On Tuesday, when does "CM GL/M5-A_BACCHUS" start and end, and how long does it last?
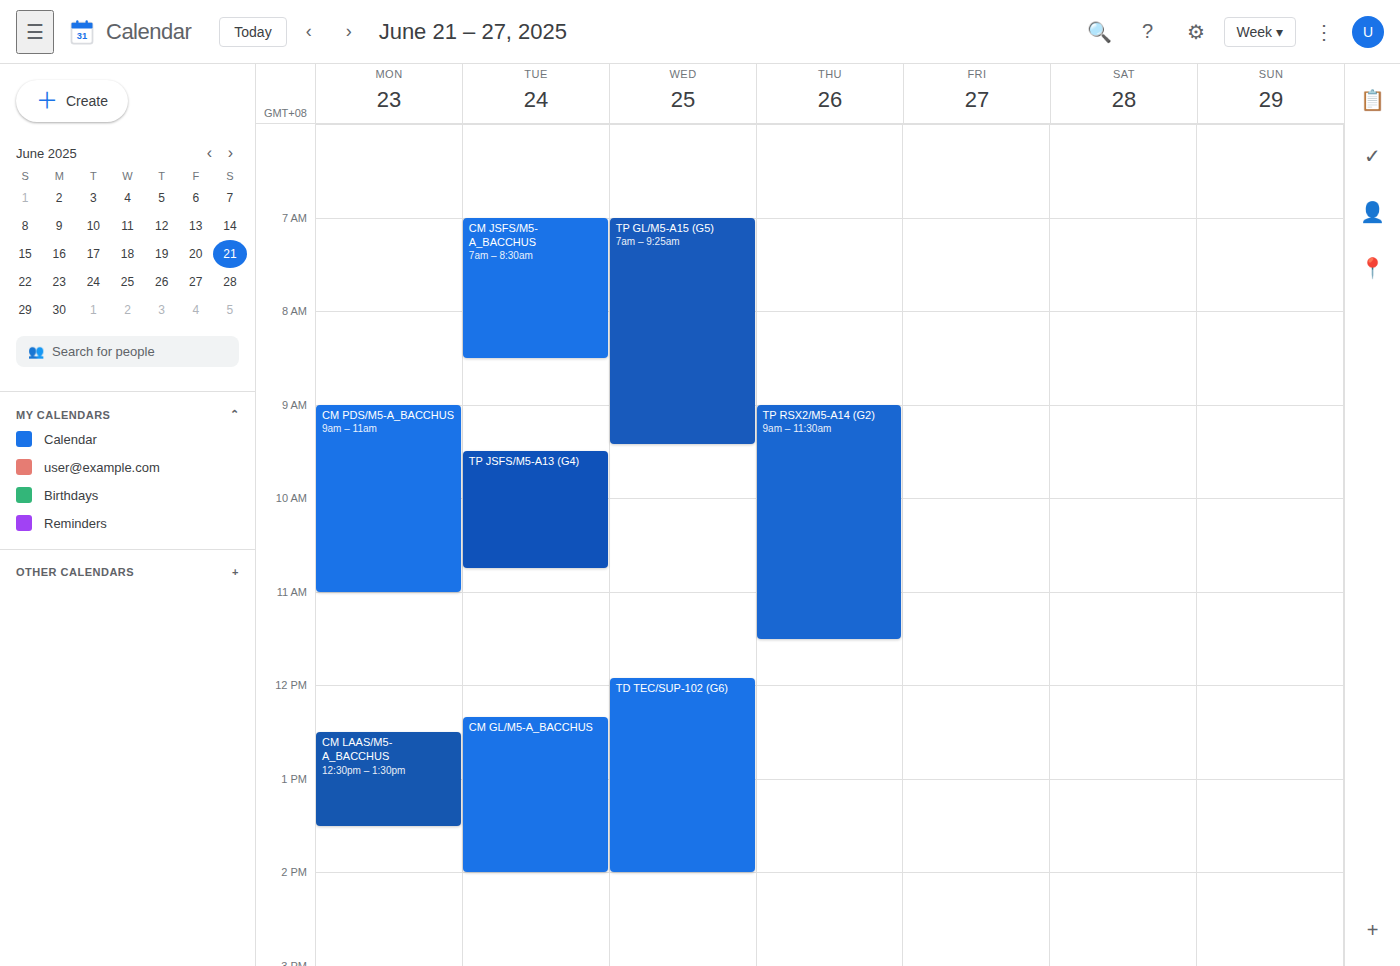
12:20 PM to 2:00 PM, 1 hour 40 minutes